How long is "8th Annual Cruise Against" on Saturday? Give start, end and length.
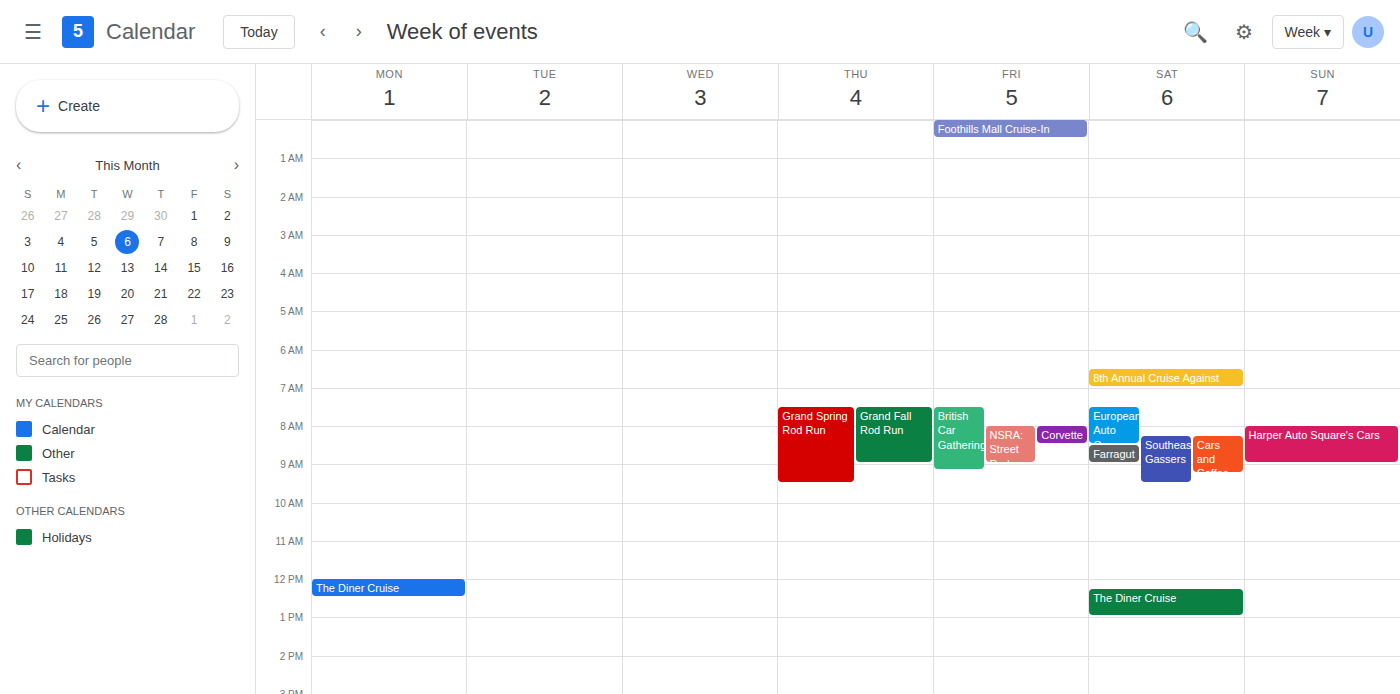
6:30 AM to 7:00 AM, 30 minutes